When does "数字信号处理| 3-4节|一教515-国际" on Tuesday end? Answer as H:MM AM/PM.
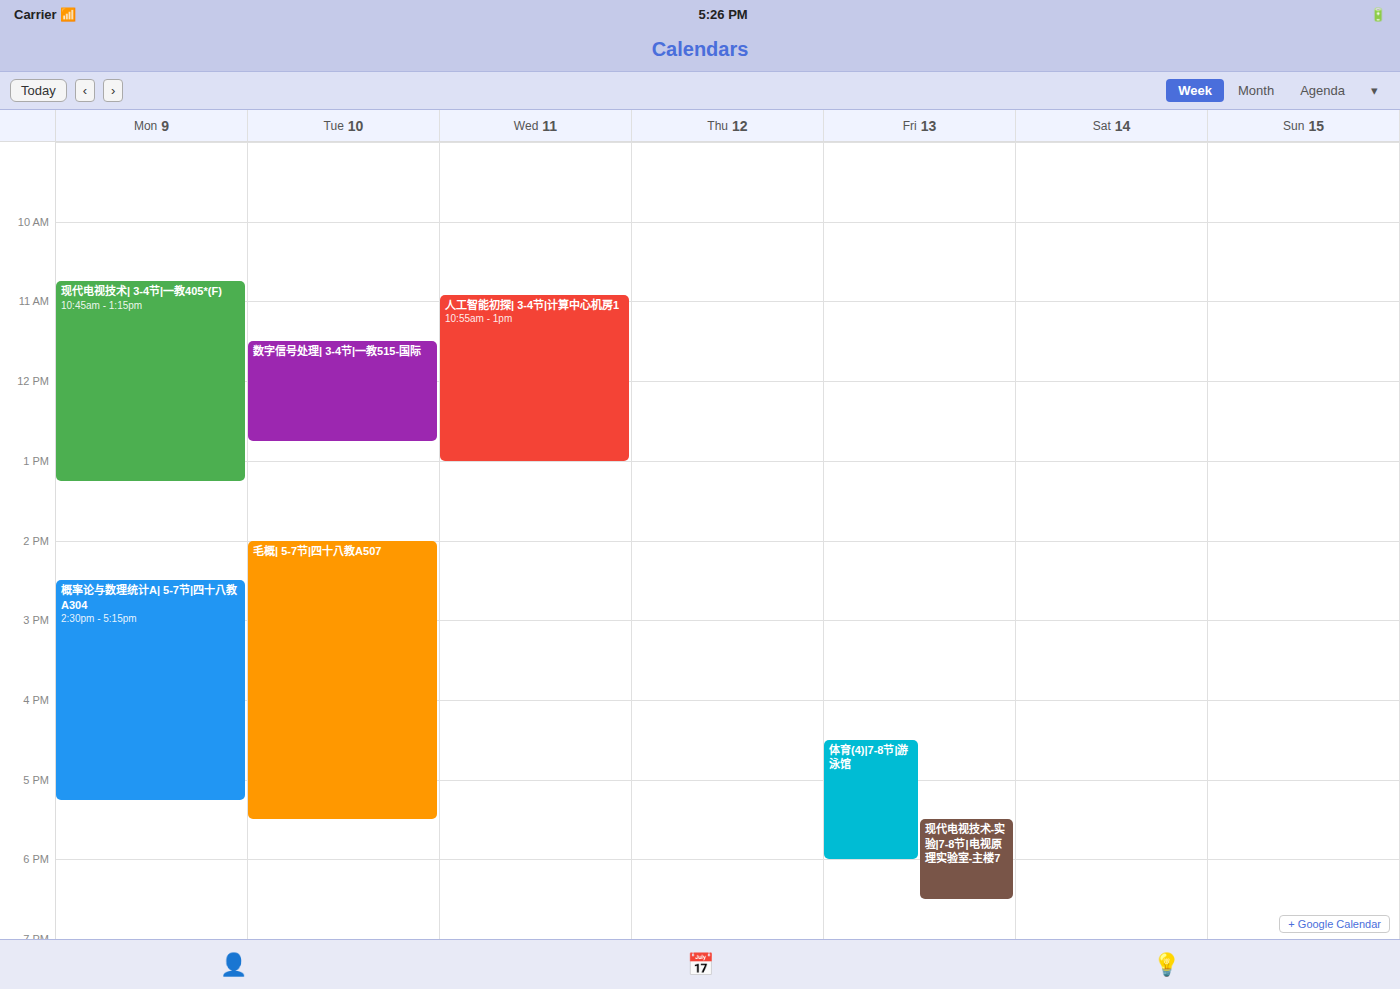
12:45 PM